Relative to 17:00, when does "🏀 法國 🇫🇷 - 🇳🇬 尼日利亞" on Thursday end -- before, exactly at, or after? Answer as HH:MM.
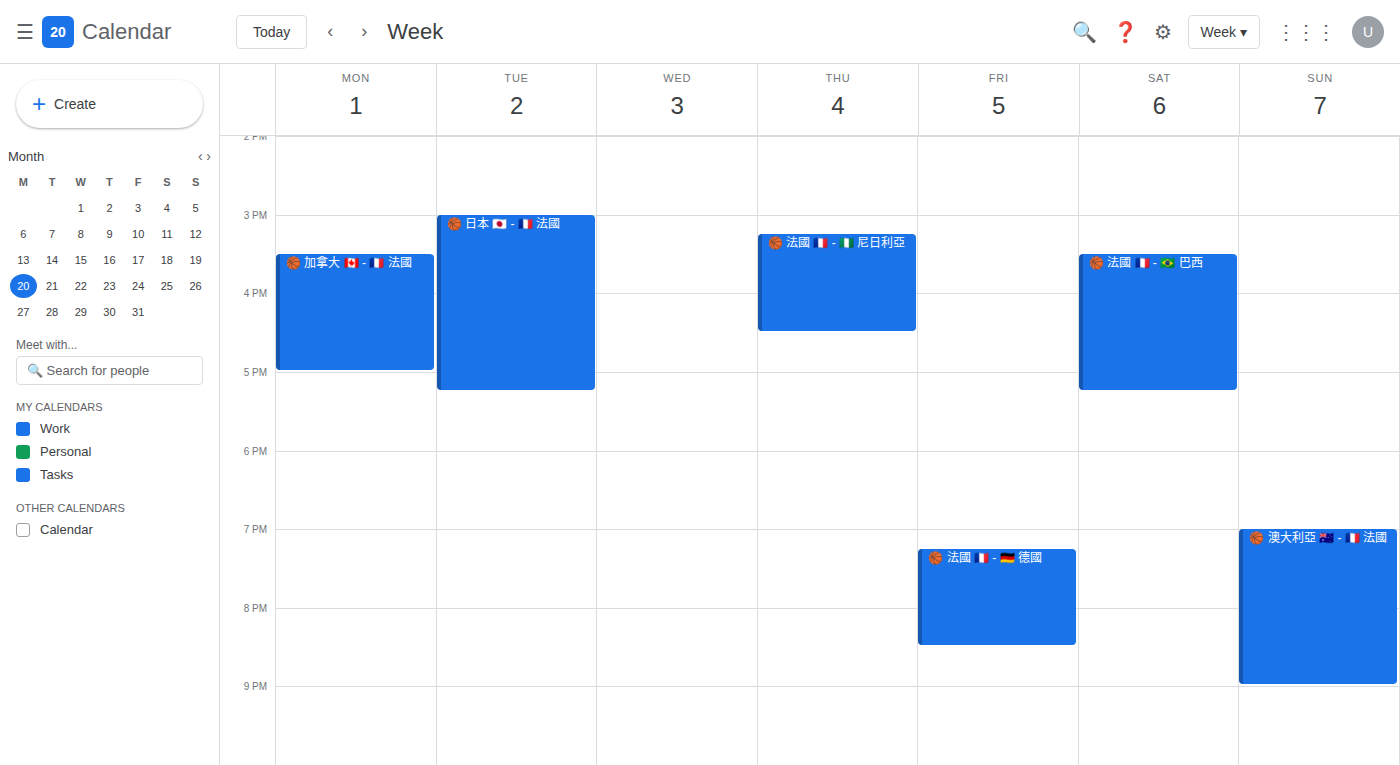
16:30 -- before 17:00, 30 minutes above the 17:00 line.